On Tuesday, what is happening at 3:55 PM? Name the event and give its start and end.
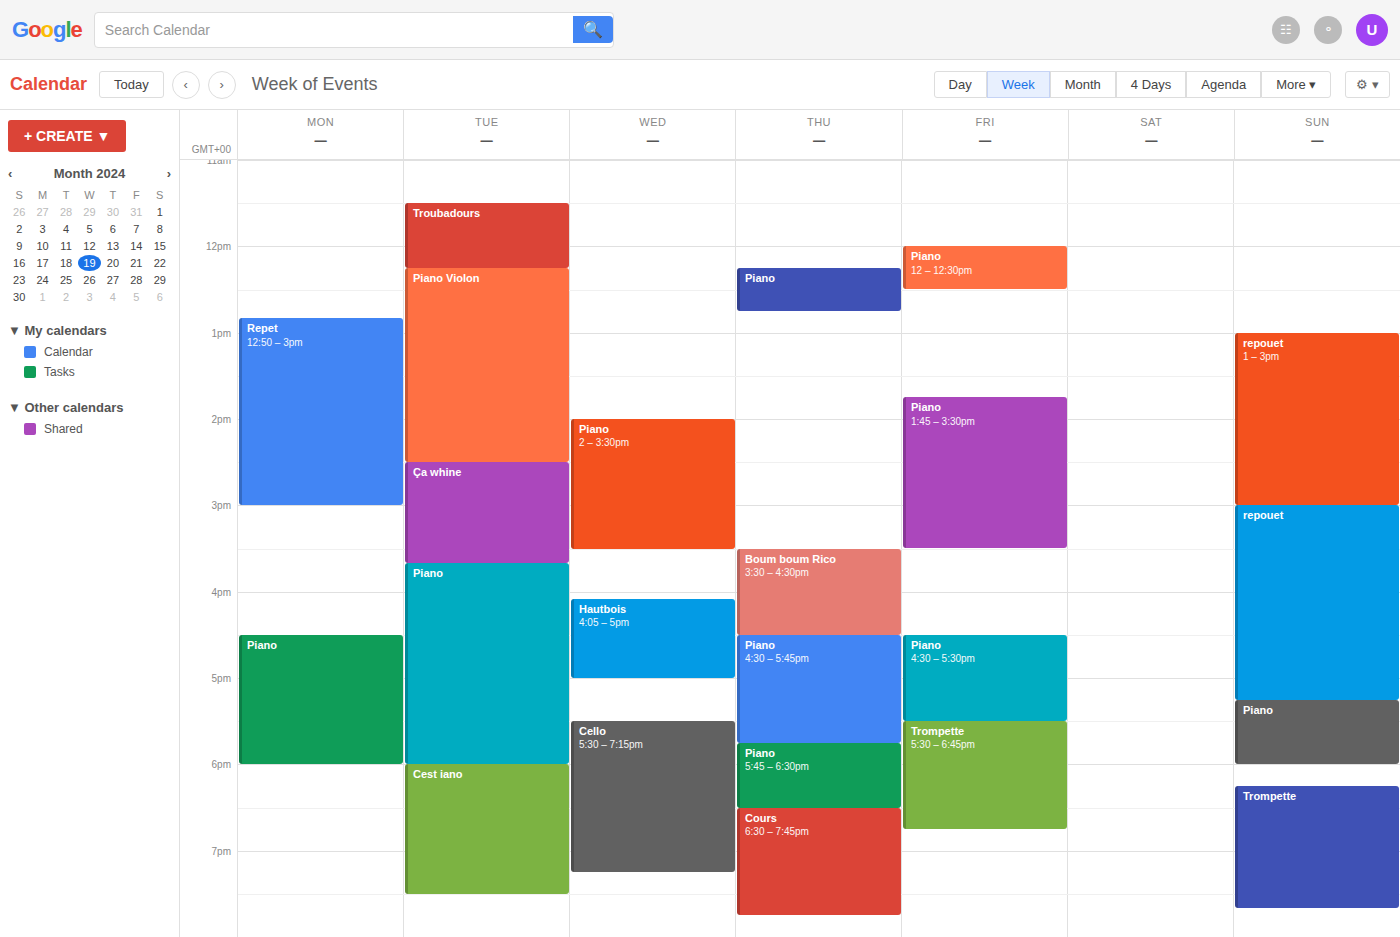
"Piano", 3:40 PM to 6:00 PM